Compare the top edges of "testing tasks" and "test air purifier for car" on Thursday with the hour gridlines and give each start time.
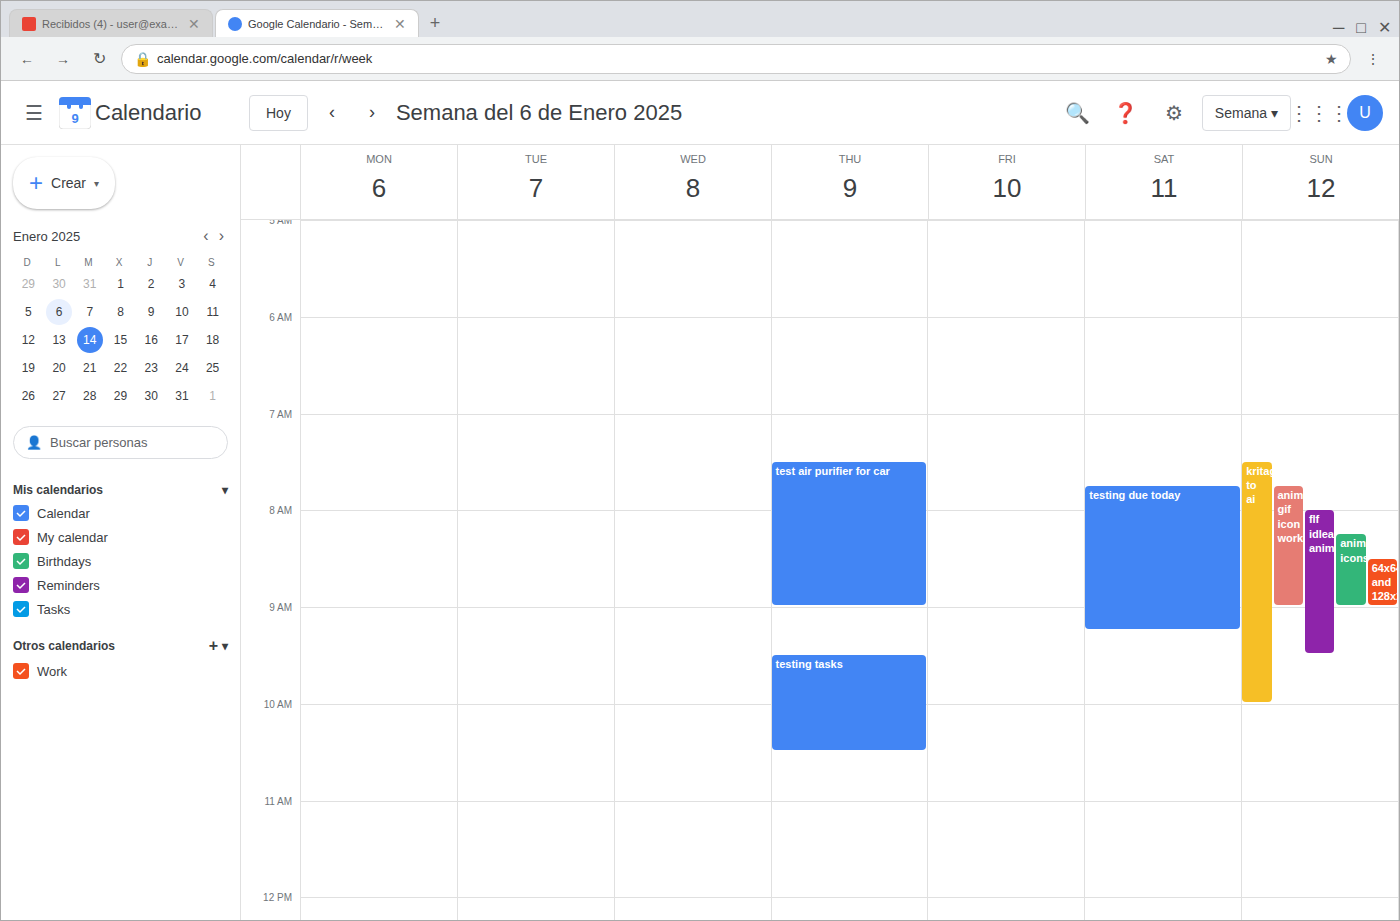
"testing tasks": 9:30 AM, halfway between the 9 AM and 10 AM lines. "test air purifier for car": 7:30 AM, halfway between the 7 AM and 8 AM lines.